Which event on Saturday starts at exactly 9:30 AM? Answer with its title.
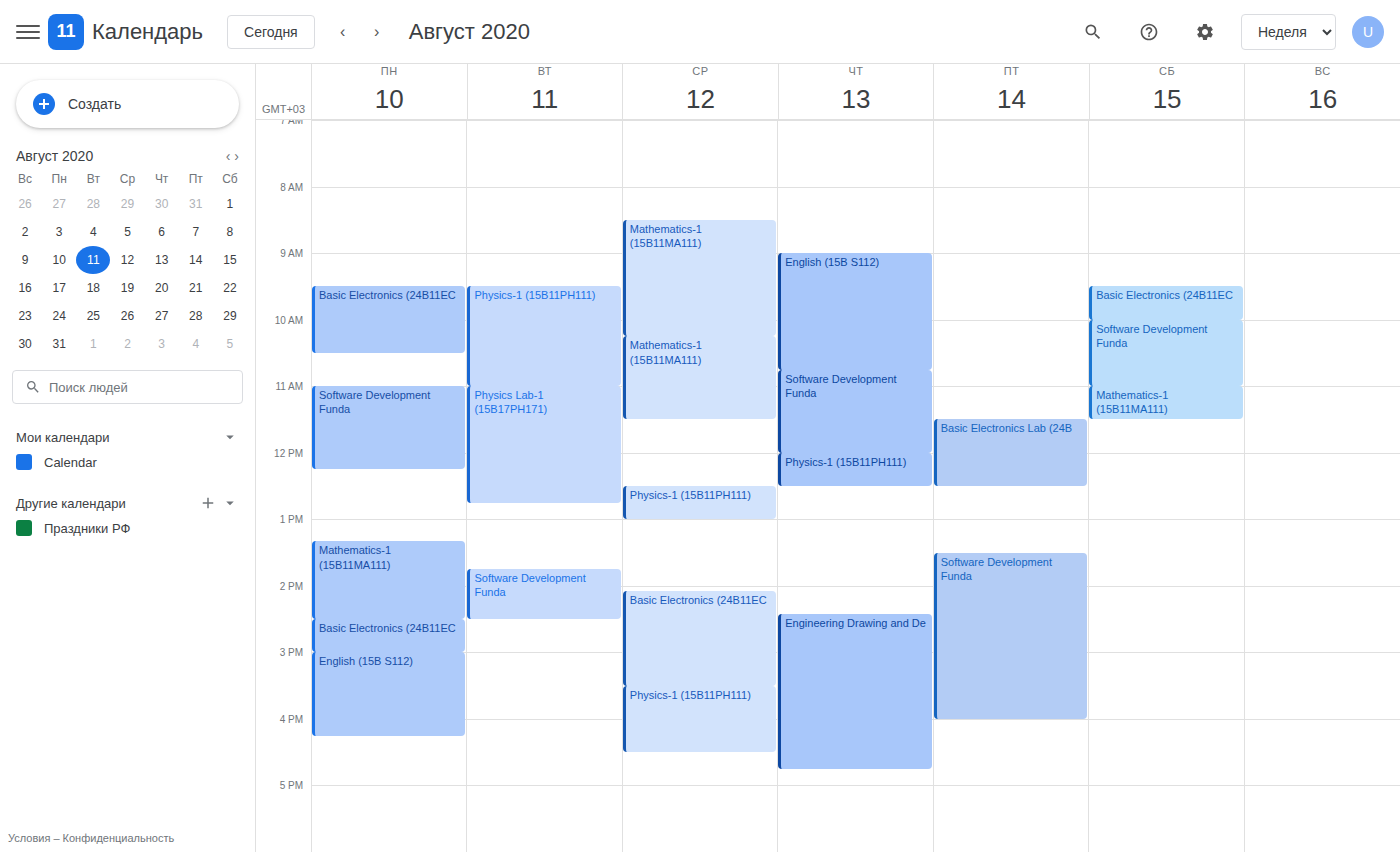
"Basic Electronics (24B11EC"